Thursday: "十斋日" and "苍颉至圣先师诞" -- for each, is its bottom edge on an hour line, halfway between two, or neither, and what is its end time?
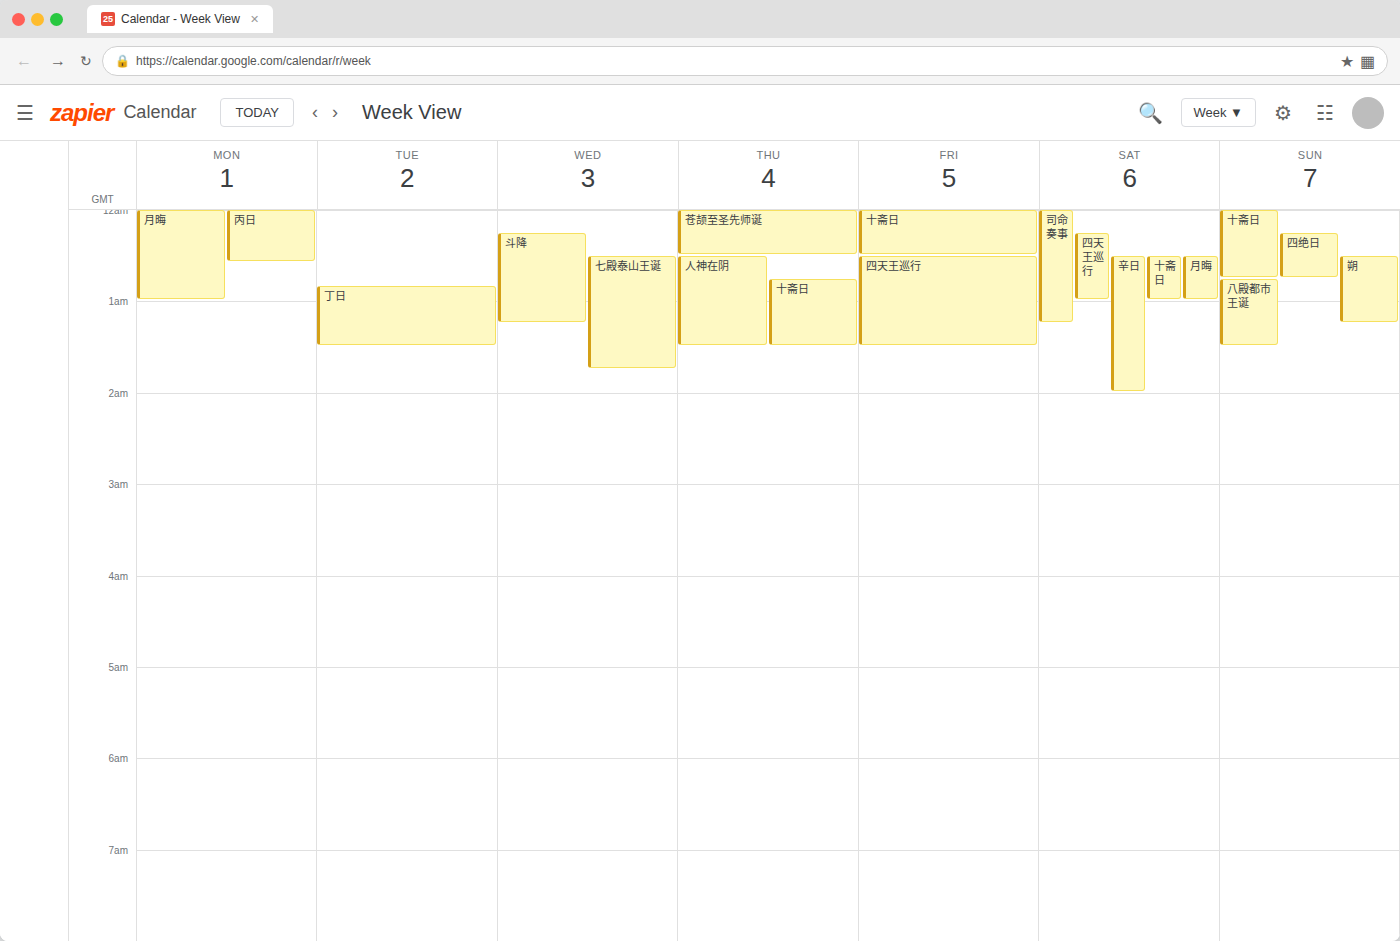
"十斋日": 01:30, halfway between the 01:00 and 02:00 lines. "苍颉至圣先师诞": 00:30, halfway between the 00:00 and 01:00 lines.